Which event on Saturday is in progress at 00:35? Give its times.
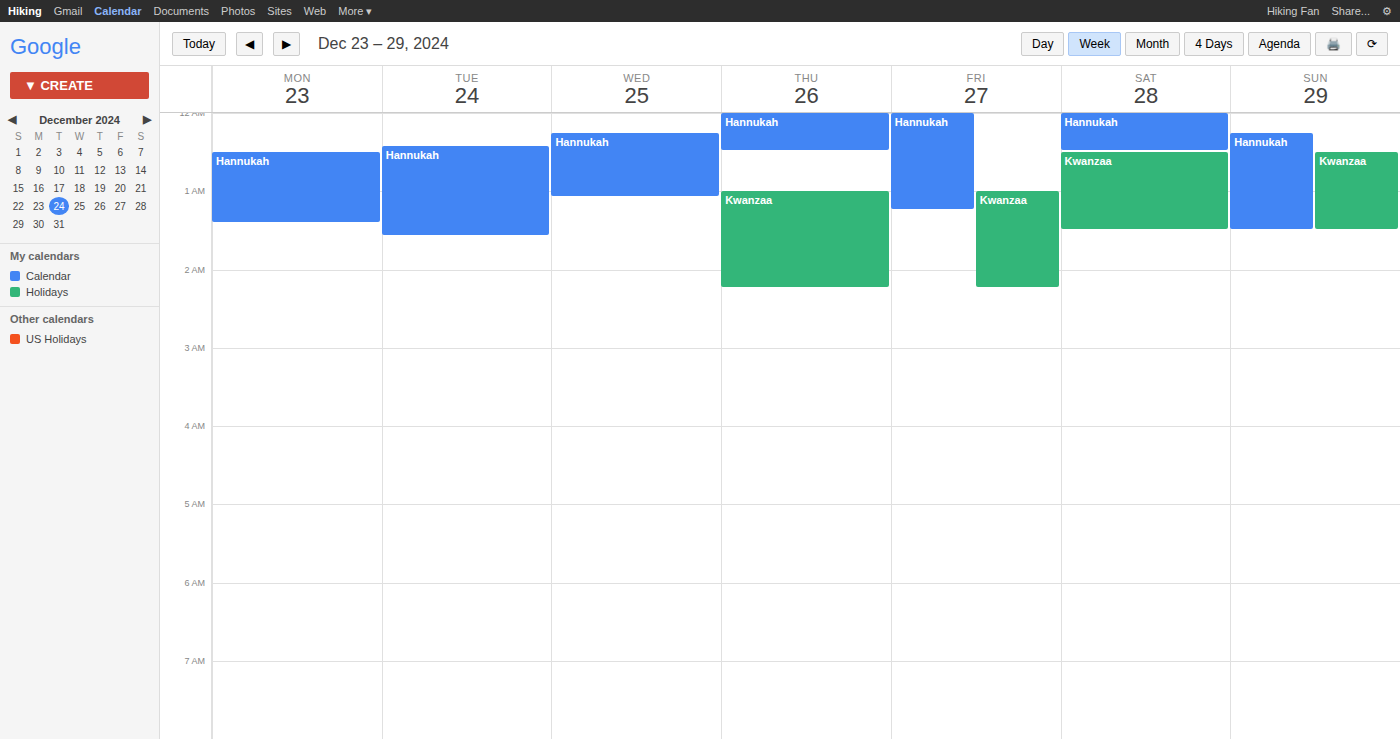
"Kwanzaa", 00:30 to 01:30